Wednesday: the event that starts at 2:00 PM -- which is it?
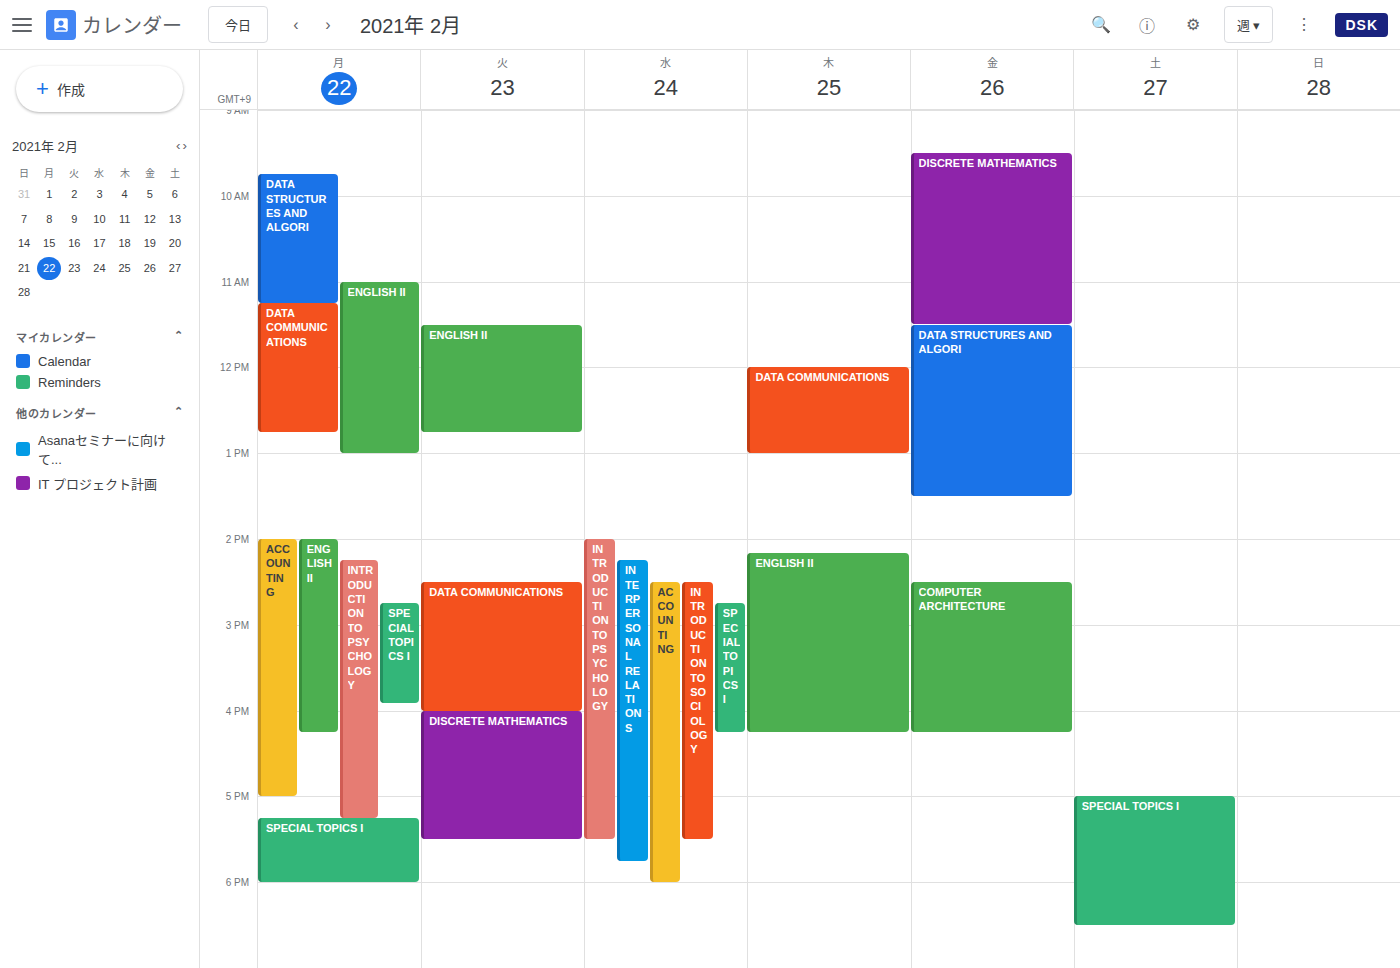
"INTRODUCTION TO PSYCHOLOGY"